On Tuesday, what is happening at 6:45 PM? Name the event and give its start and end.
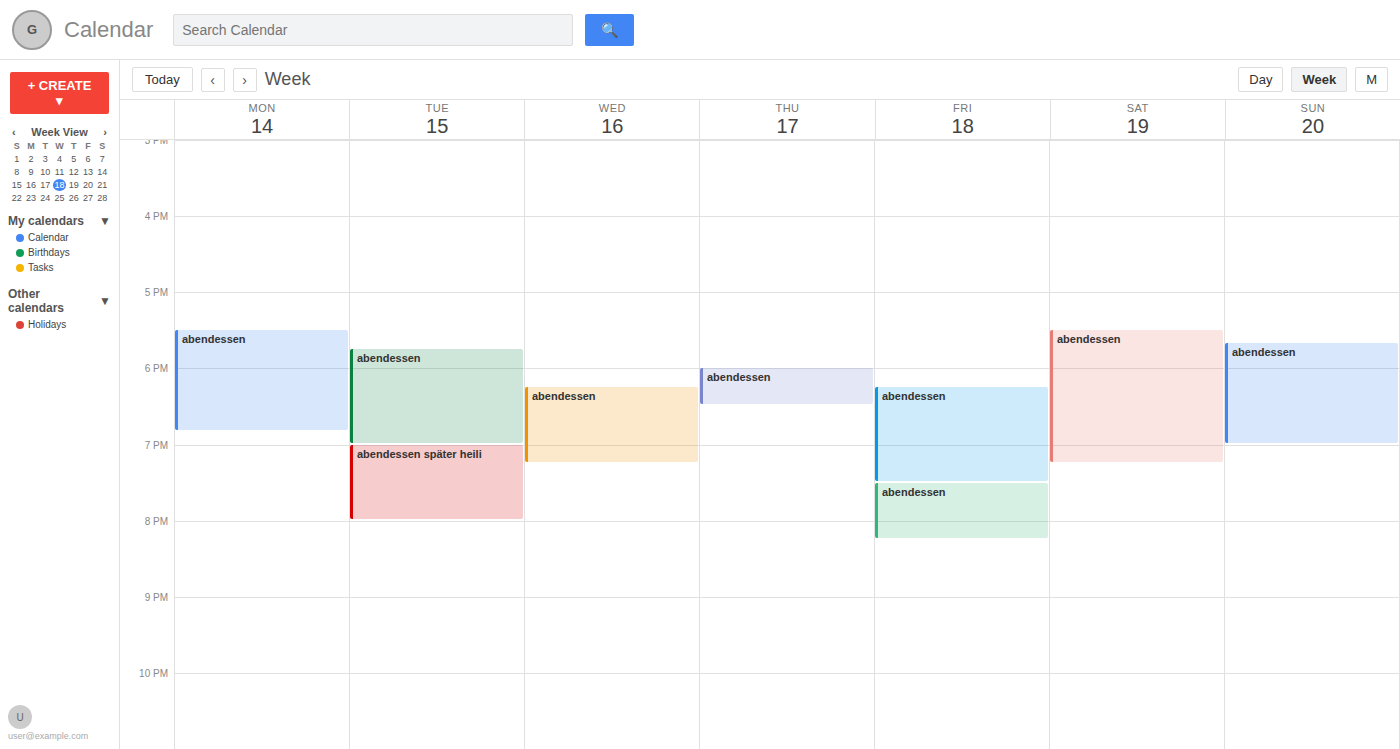
"abendessen", 5:45 PM to 7:00 PM